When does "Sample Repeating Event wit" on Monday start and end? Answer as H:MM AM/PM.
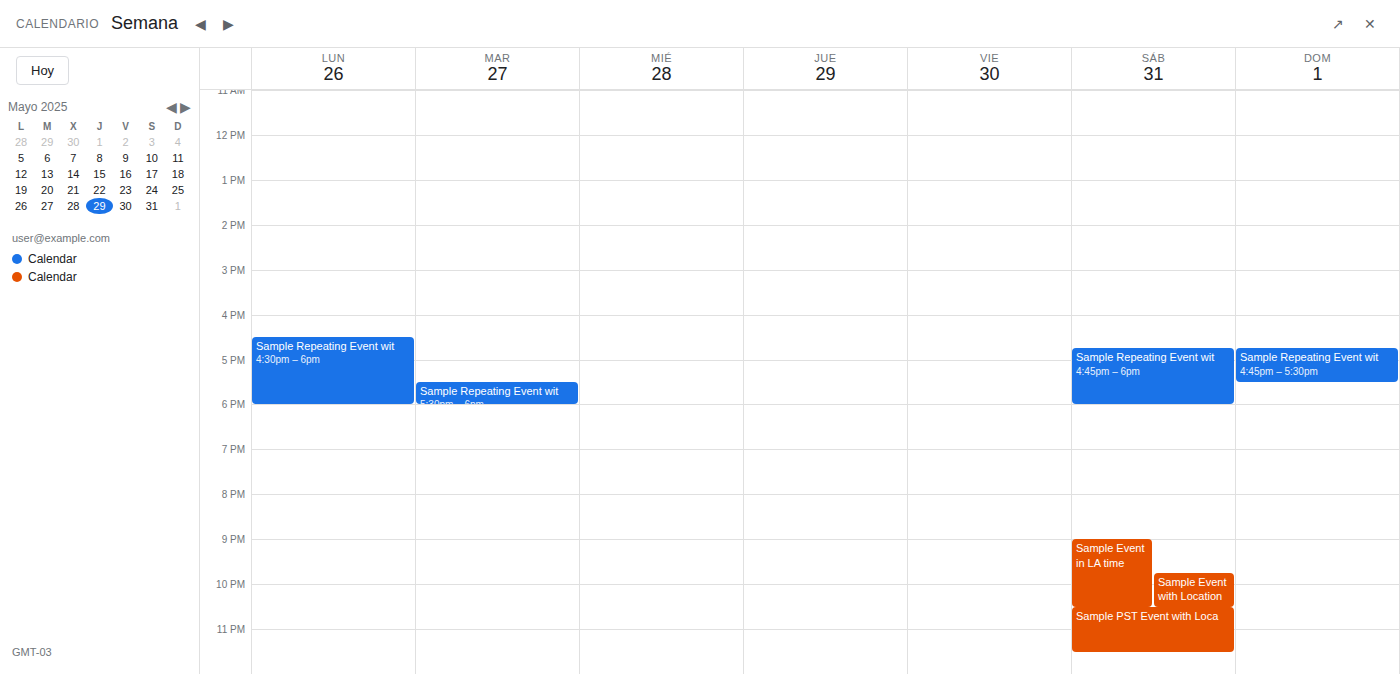
4:30 PM to 6:00 PM